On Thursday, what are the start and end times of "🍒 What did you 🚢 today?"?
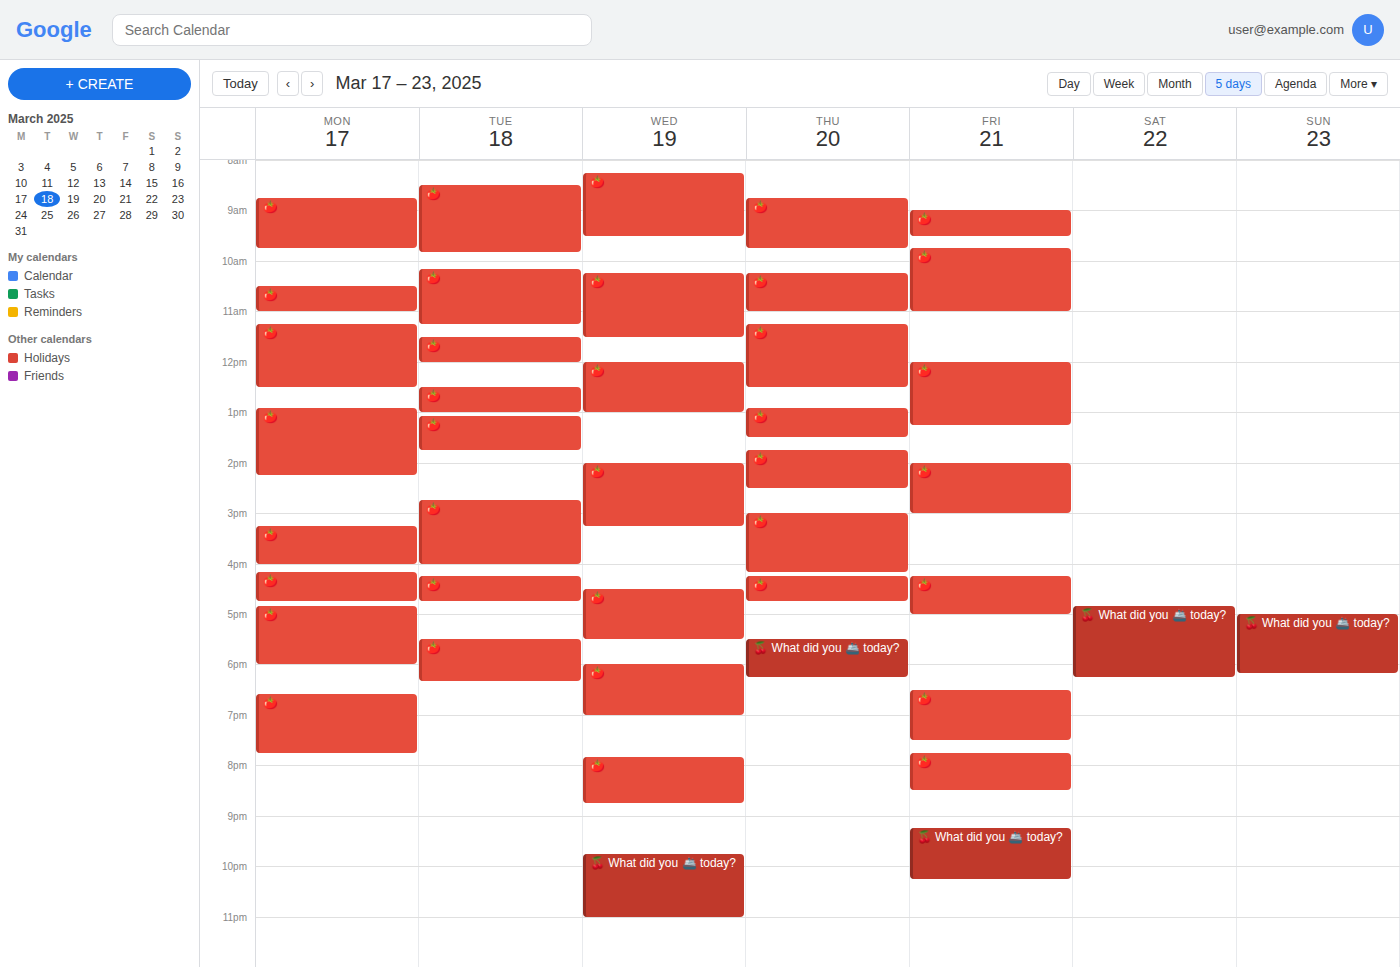
5:30 PM to 6:15 PM